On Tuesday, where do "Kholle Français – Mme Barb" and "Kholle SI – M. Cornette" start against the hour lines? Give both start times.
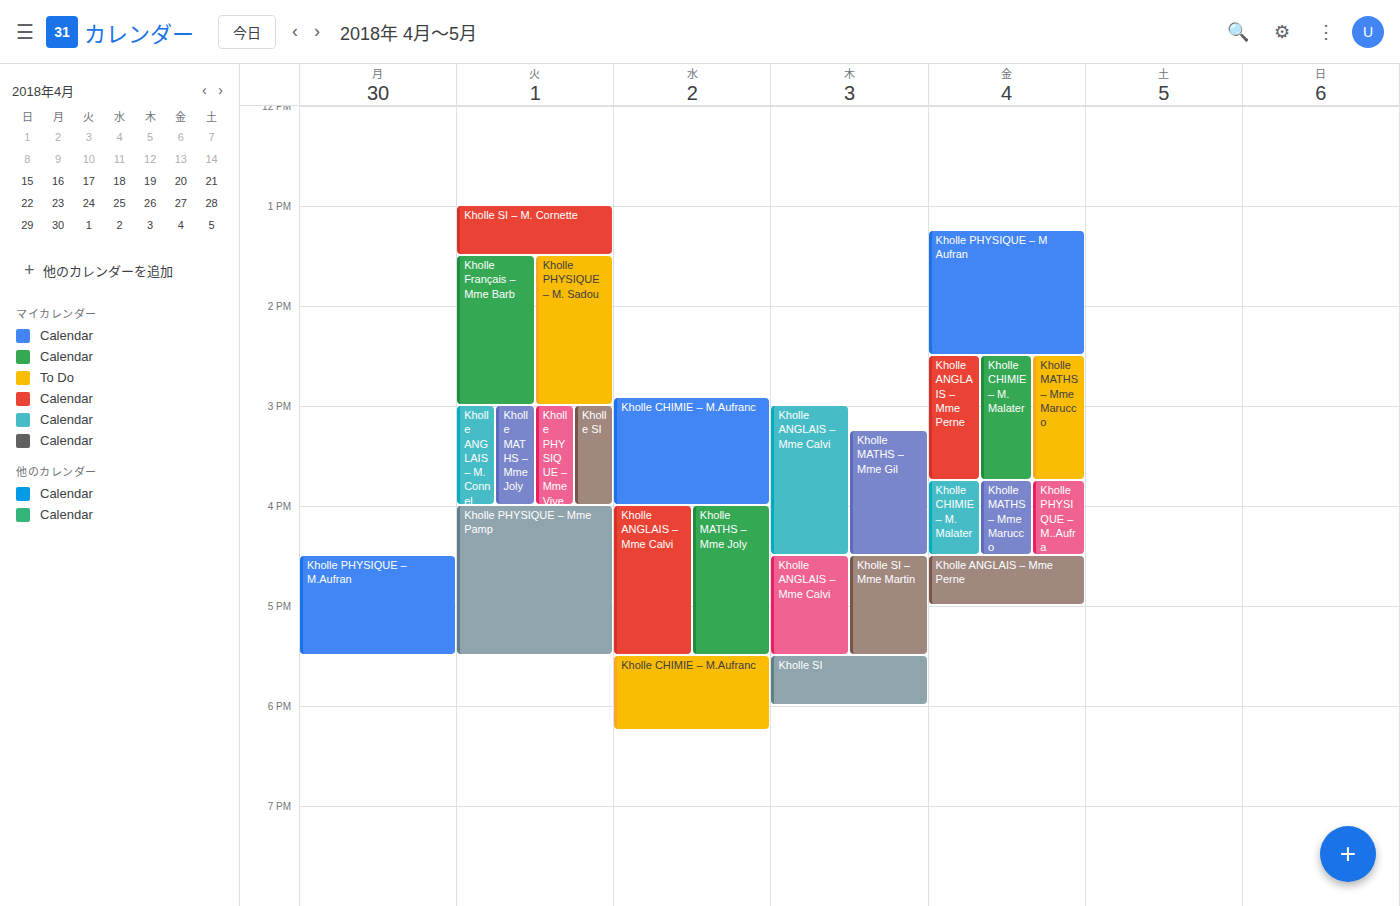
"Kholle Français – Mme Barb": 1:30 PM, halfway between the 1 PM and 2 PM lines. "Kholle SI – M. Cornette": 1:00 PM, exactly on the 1 PM line.